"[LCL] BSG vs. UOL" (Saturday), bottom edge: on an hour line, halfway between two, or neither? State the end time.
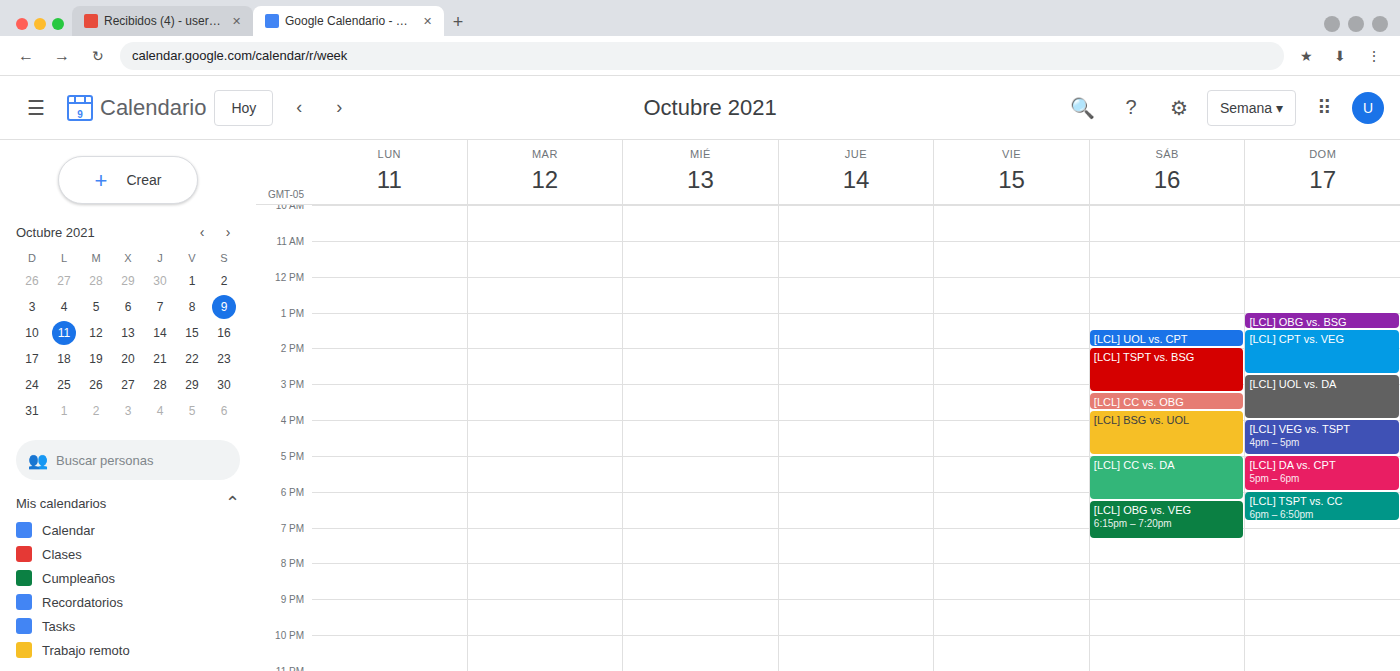
17:00 -- exactly on the 17:00 line.